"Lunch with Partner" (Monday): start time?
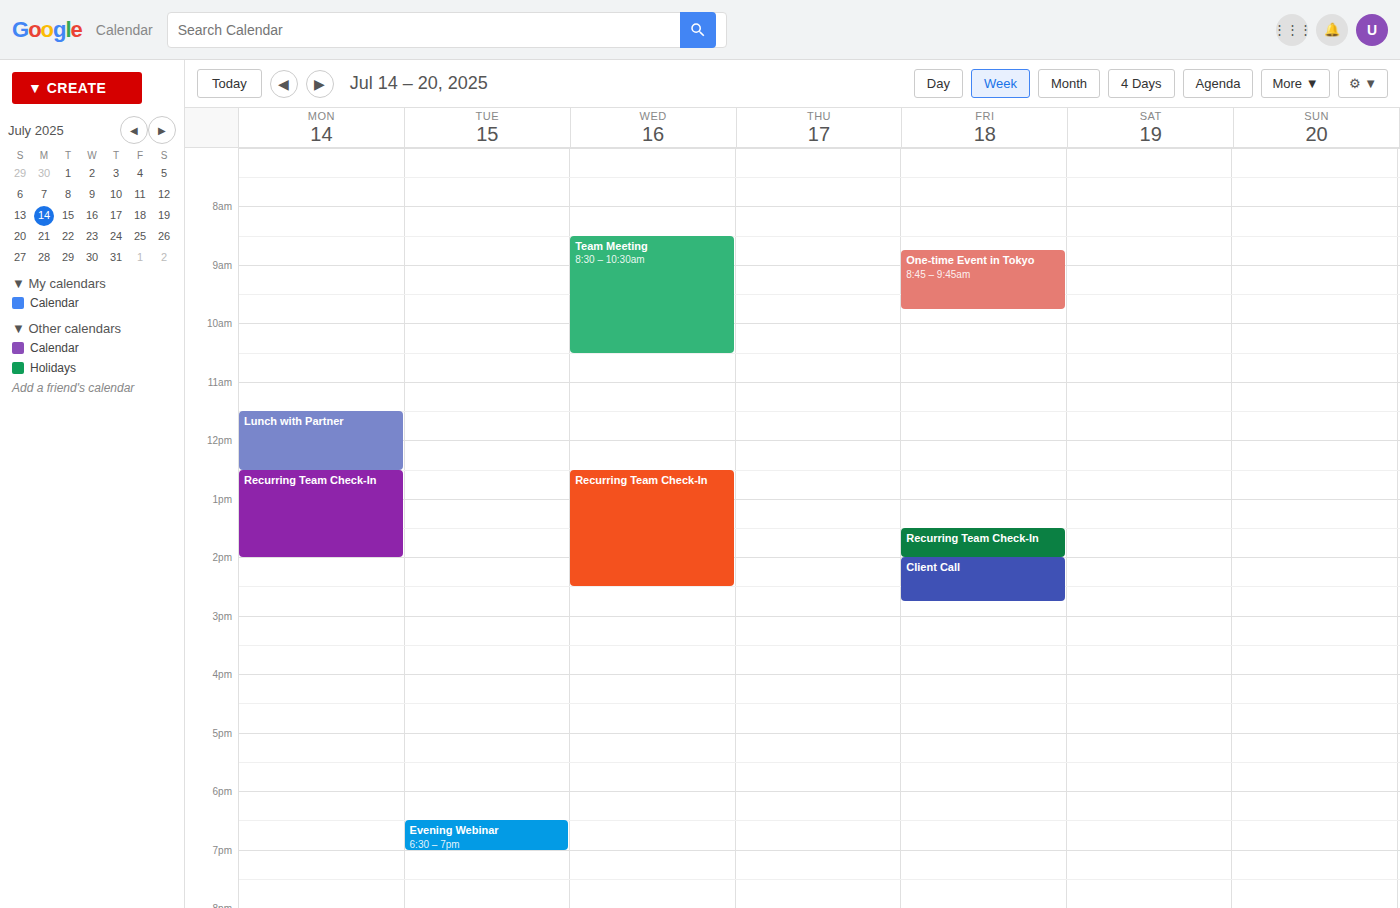
11:30 AM